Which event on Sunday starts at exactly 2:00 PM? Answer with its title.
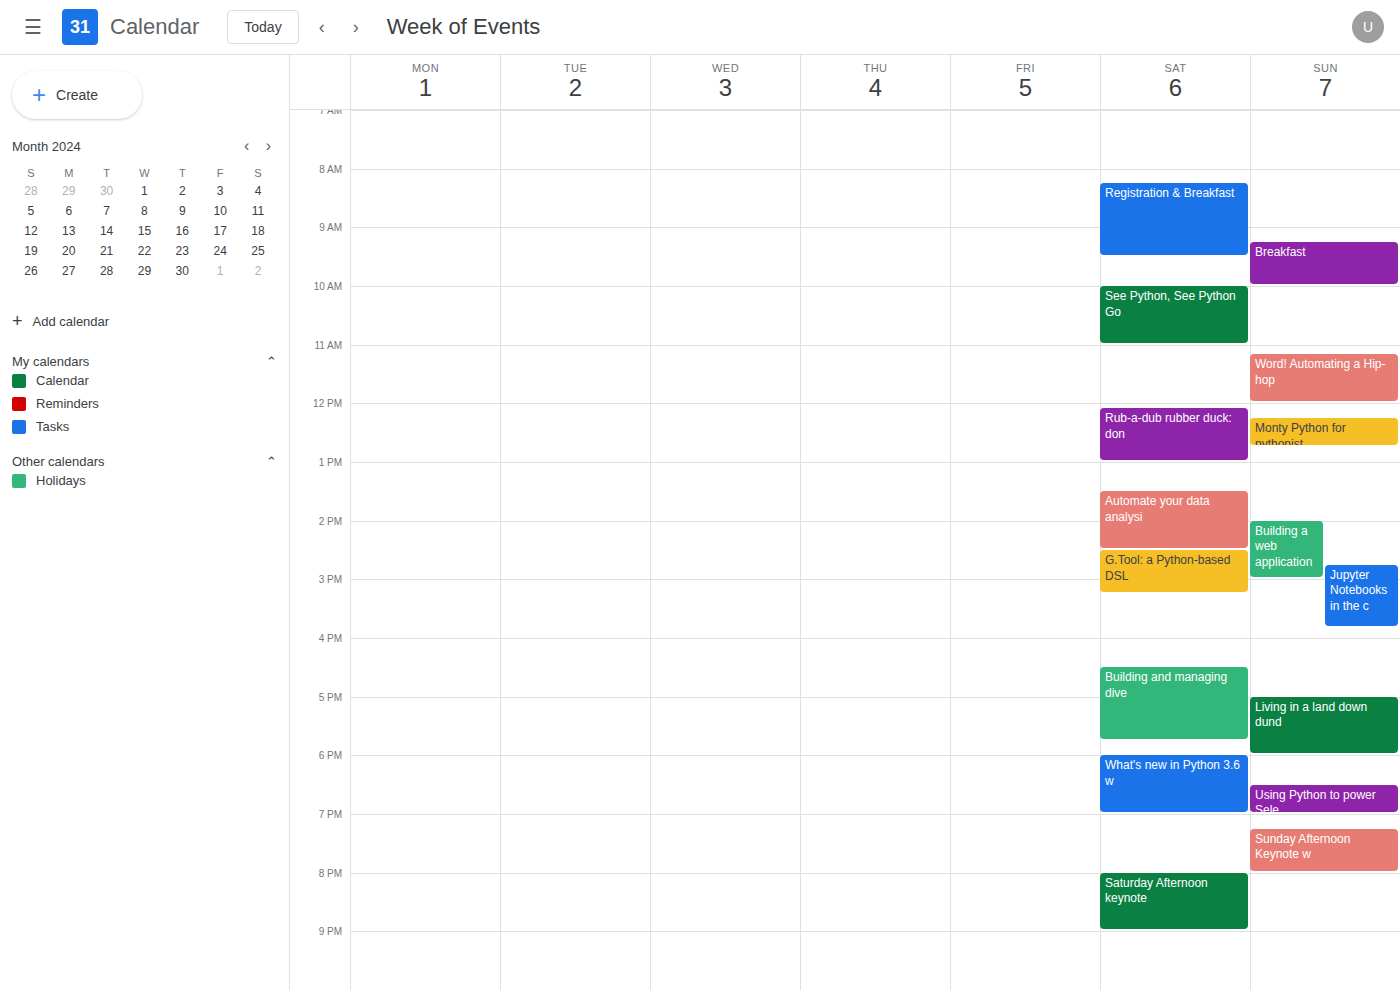
"Building a web application"